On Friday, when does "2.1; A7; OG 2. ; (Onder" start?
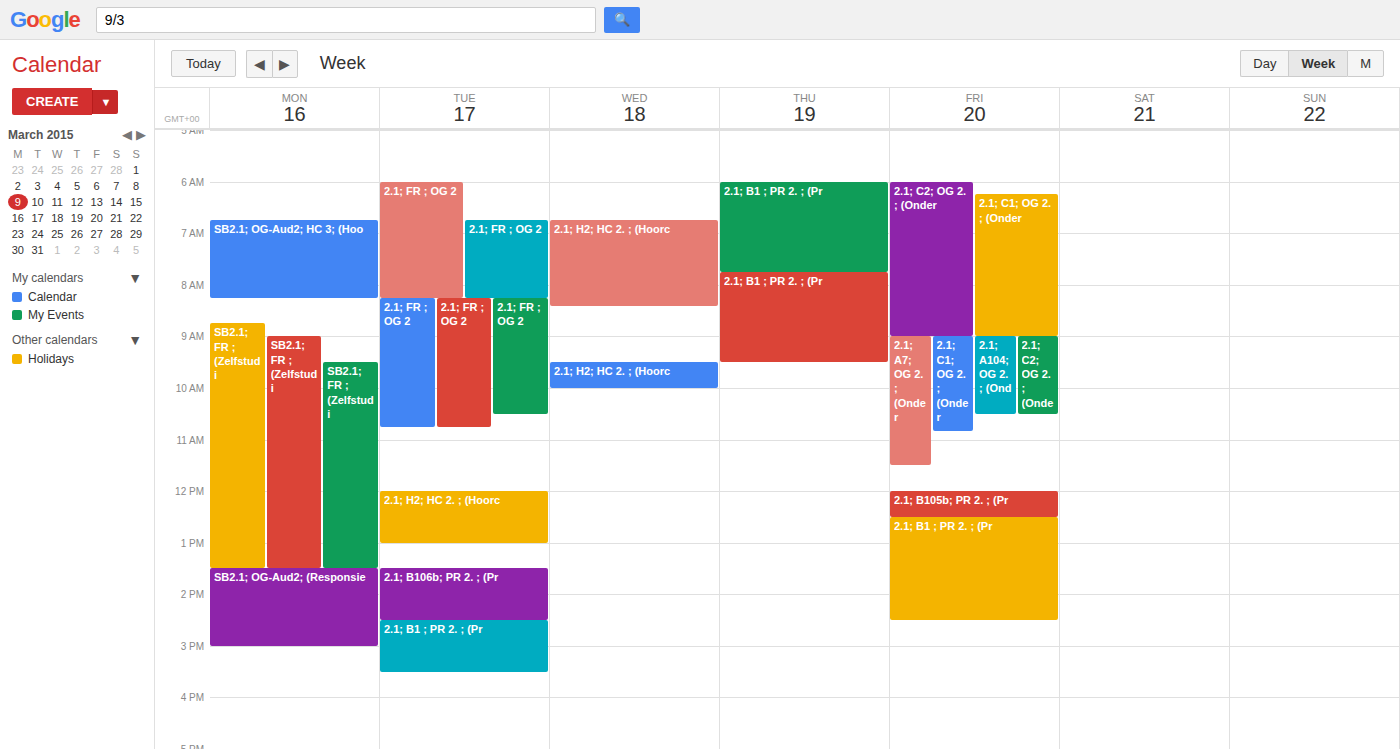
9:00 AM